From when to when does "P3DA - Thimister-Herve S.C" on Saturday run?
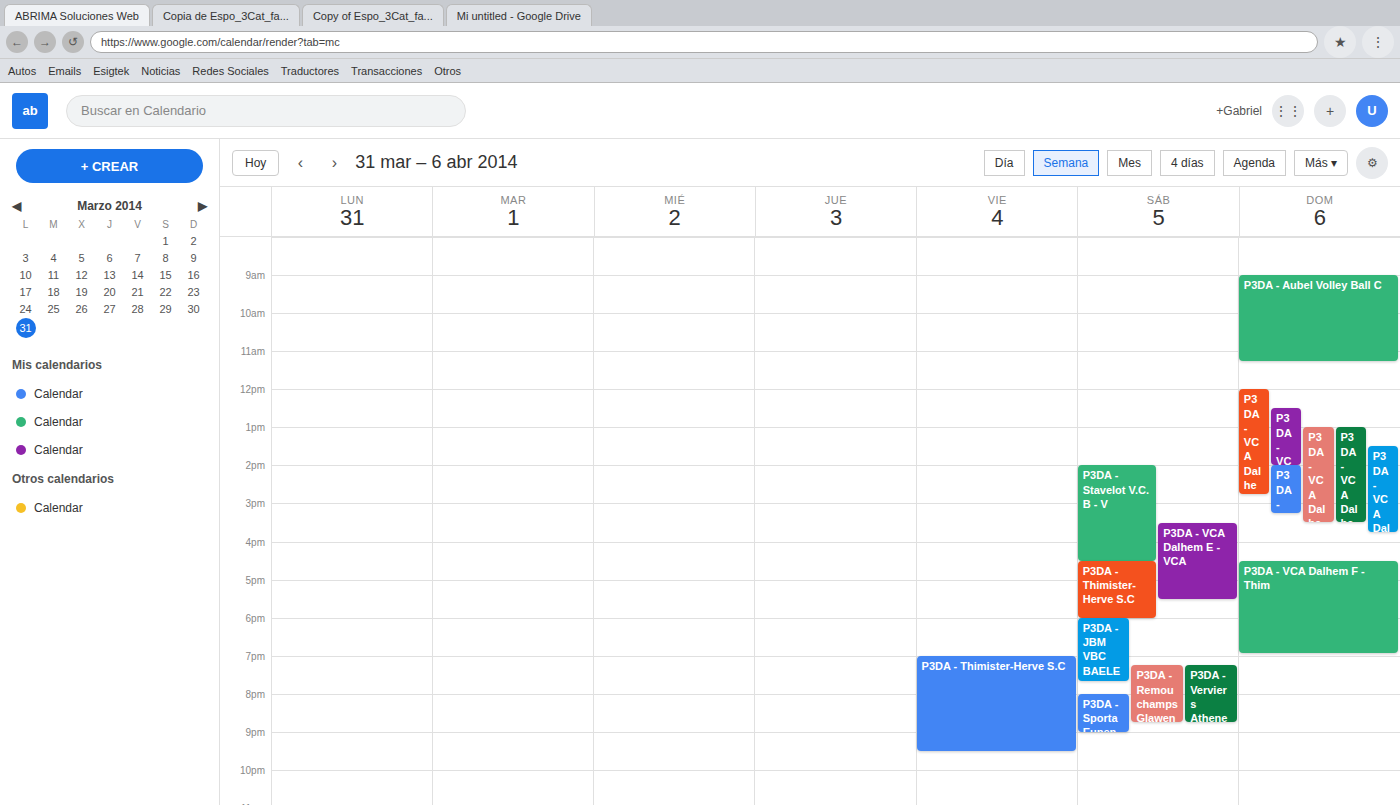
4:30 PM to 6:00 PM